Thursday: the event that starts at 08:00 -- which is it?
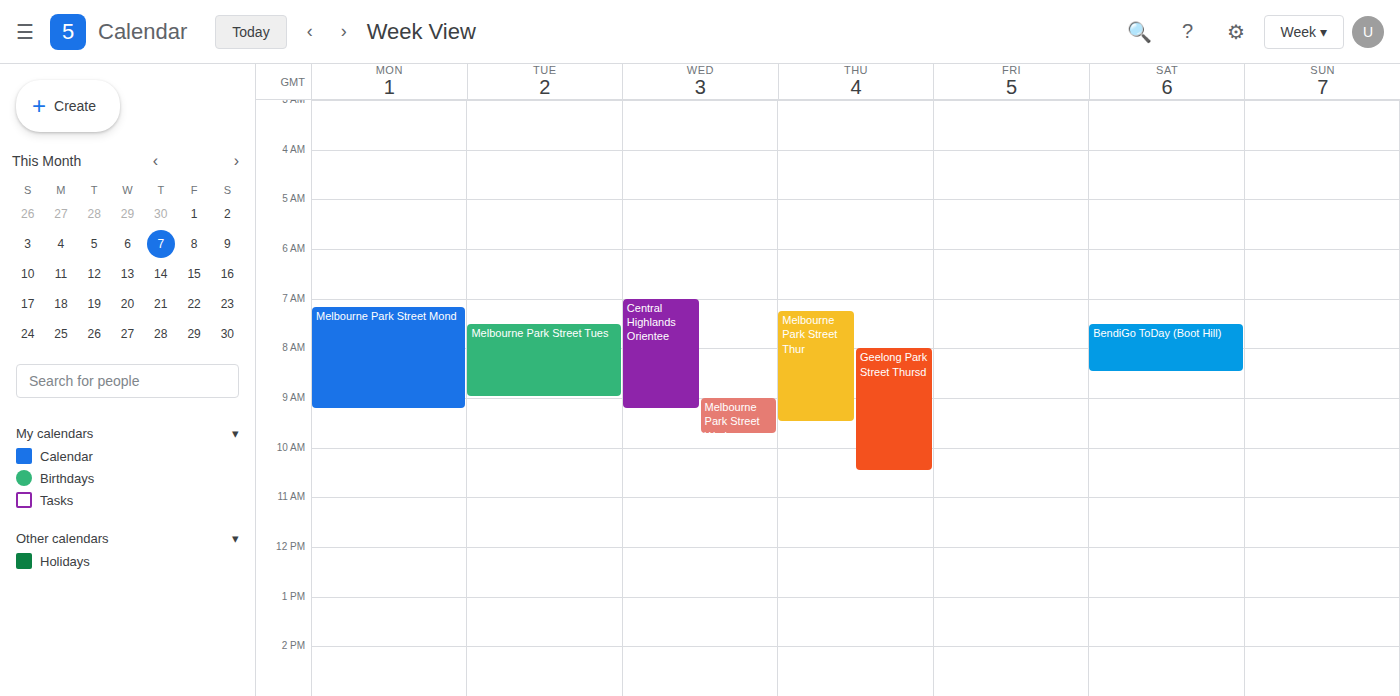
"Geelong Park Street Thursd"